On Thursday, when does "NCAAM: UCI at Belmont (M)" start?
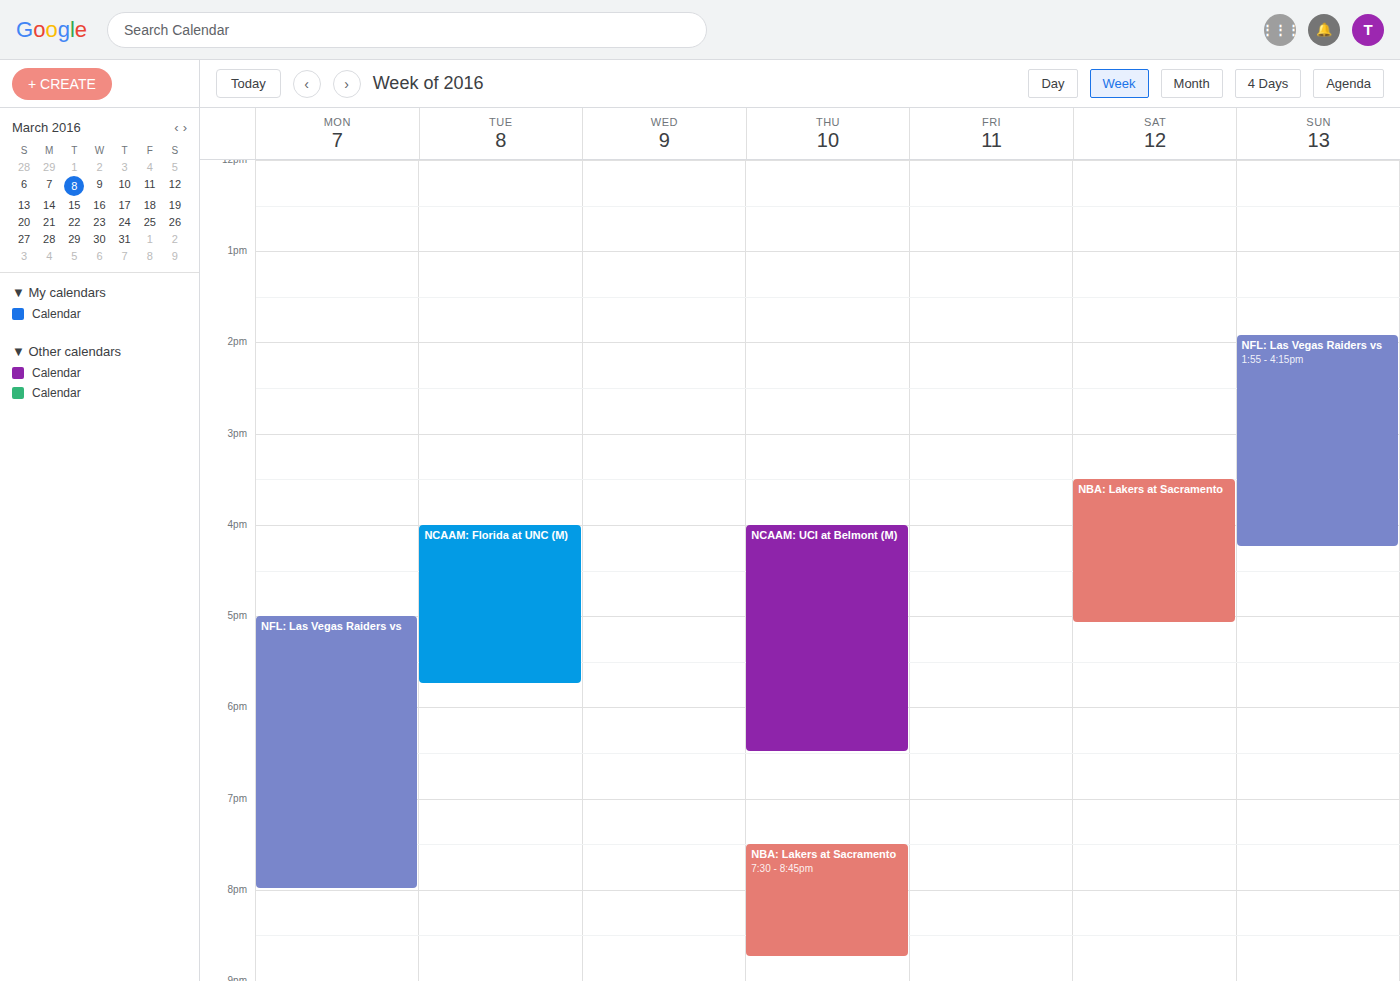
4:00 PM